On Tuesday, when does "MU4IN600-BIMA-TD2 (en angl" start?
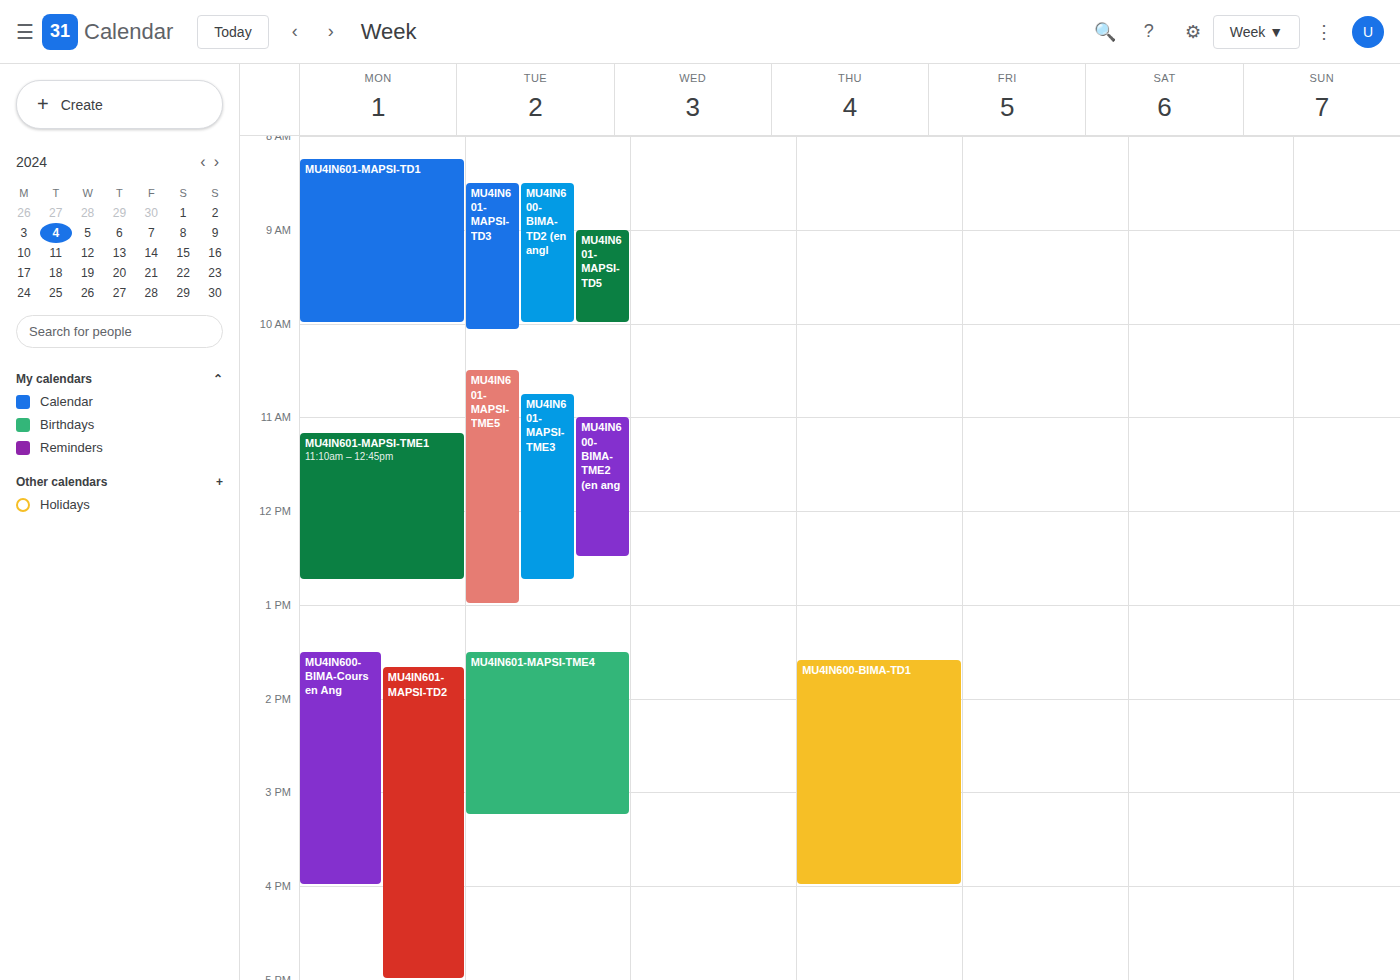
8:30 AM